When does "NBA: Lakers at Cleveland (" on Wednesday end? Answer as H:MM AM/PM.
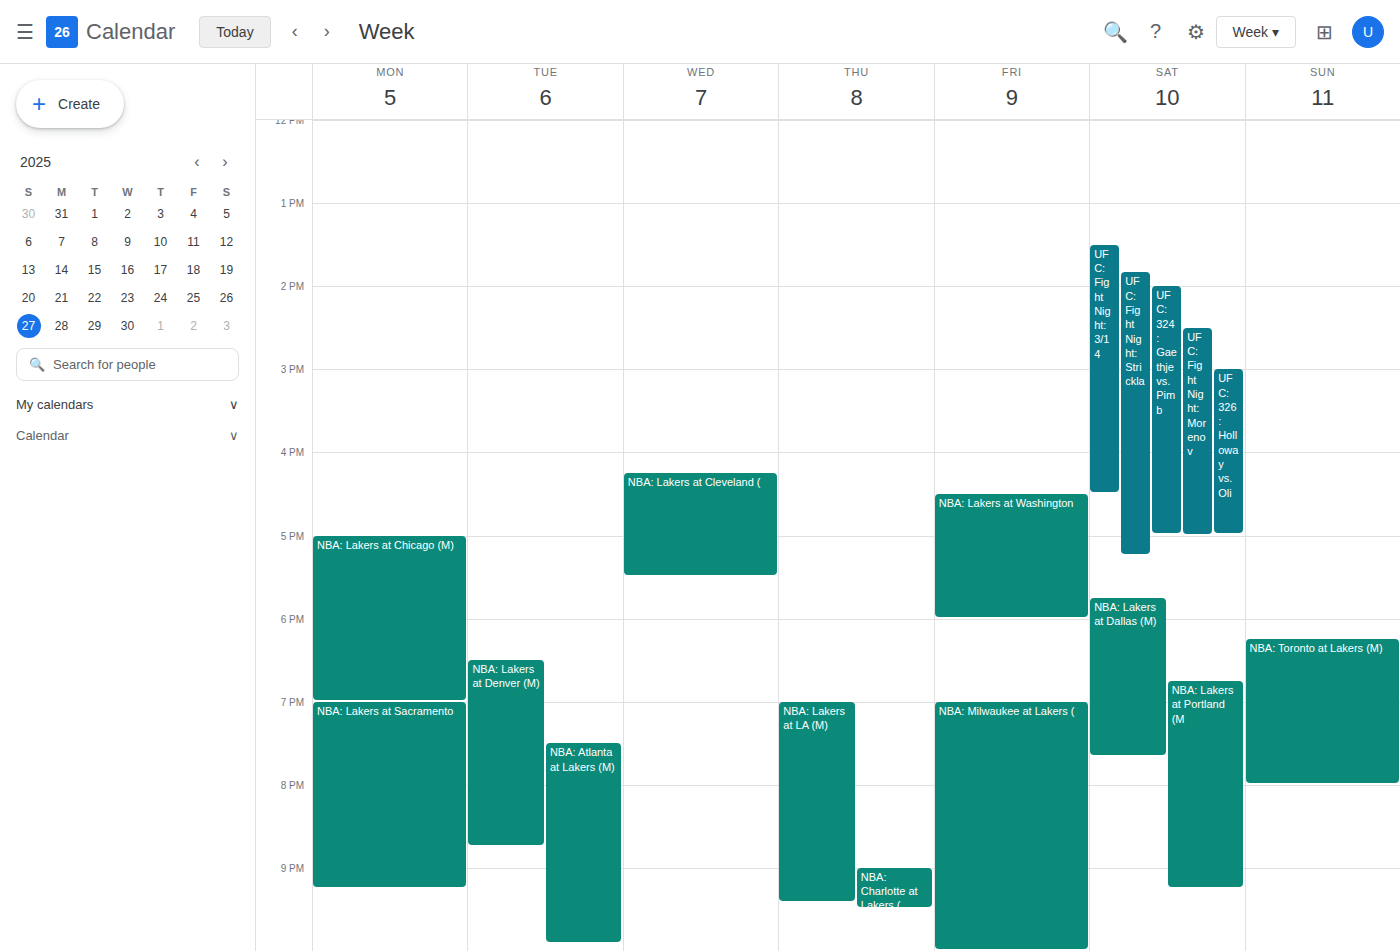
5:30 PM